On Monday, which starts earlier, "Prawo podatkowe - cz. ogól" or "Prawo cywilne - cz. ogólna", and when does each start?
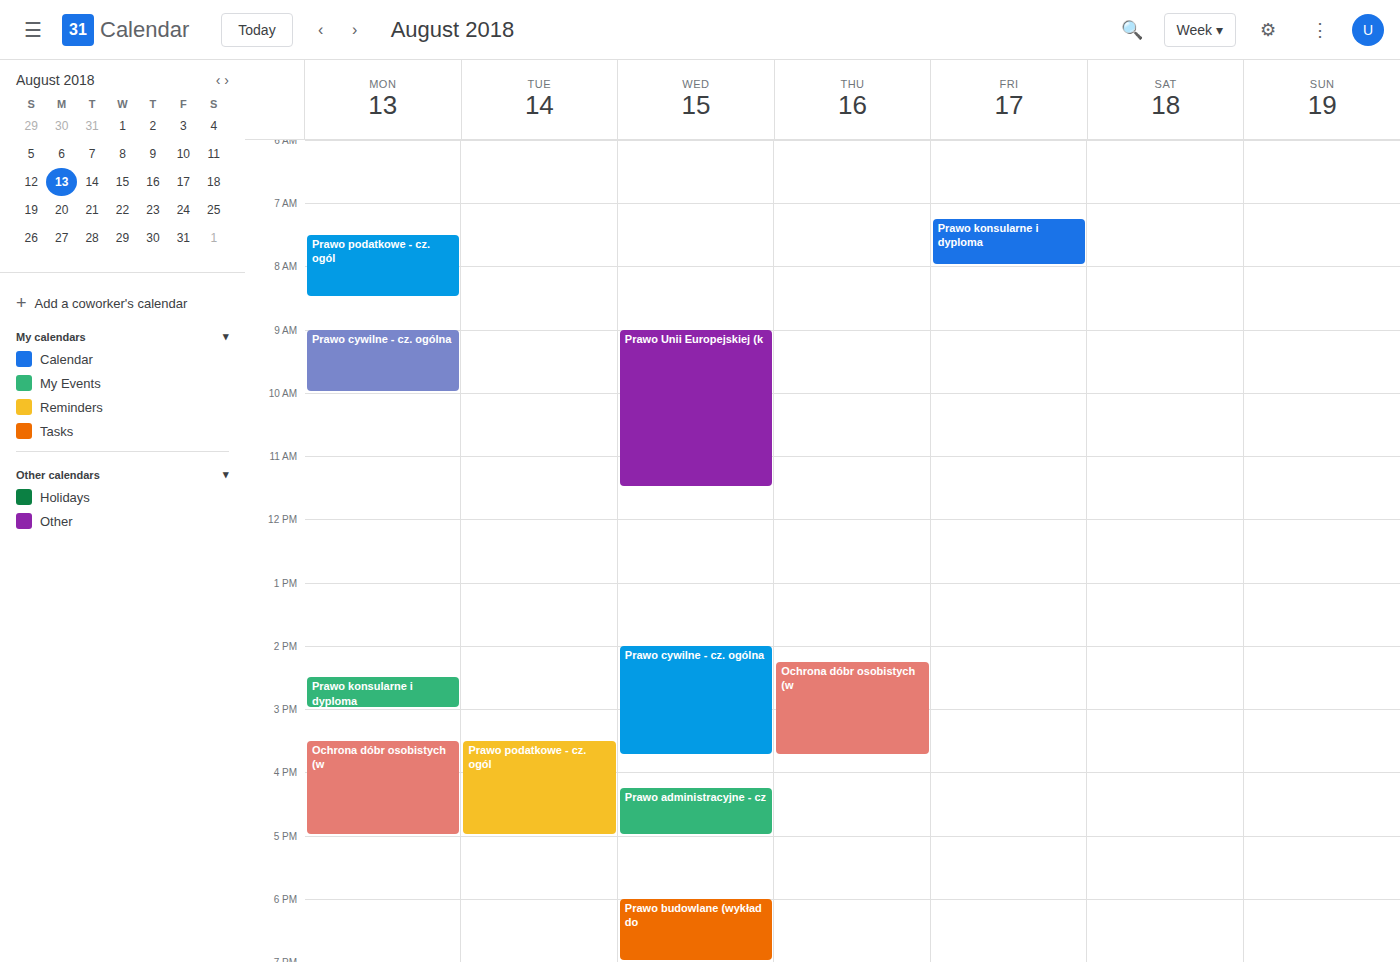
"Prawo podatkowe - cz. ogól" 7:30 AM; "Prawo cywilne - cz. ogólna" 9:00 AM.